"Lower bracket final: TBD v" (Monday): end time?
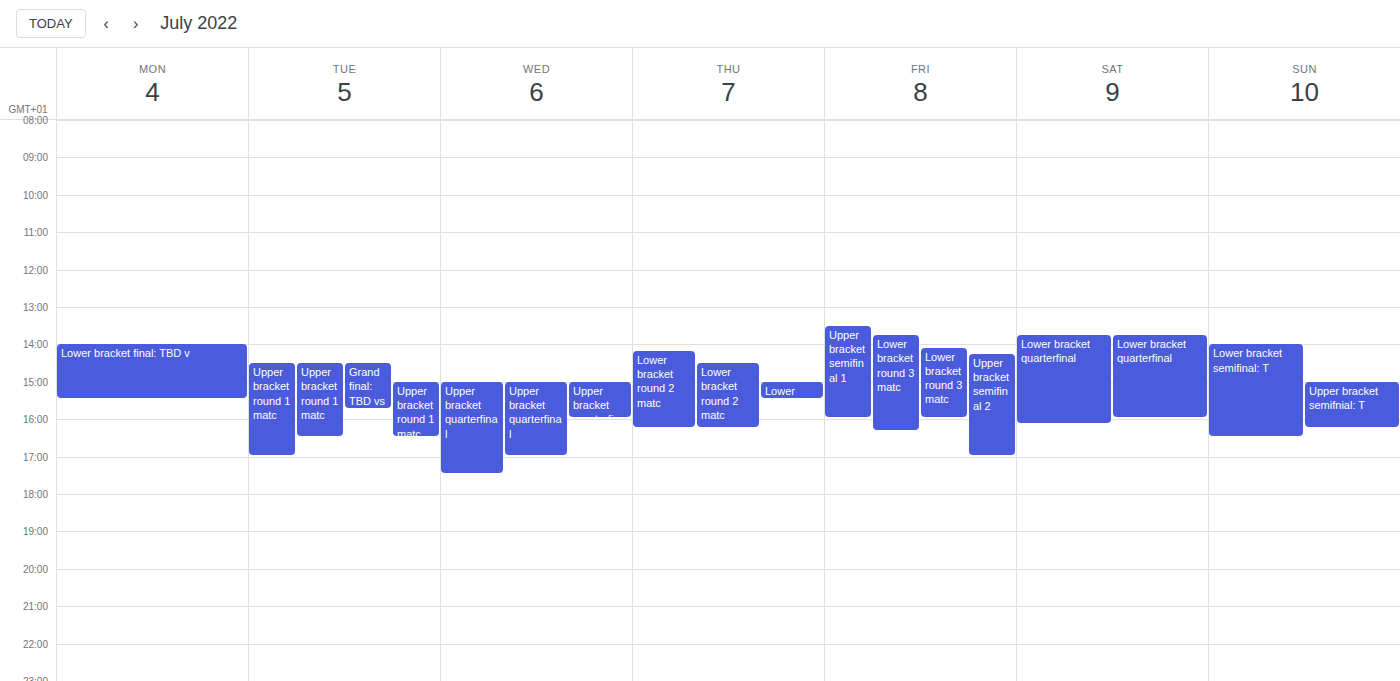
3:30 PM